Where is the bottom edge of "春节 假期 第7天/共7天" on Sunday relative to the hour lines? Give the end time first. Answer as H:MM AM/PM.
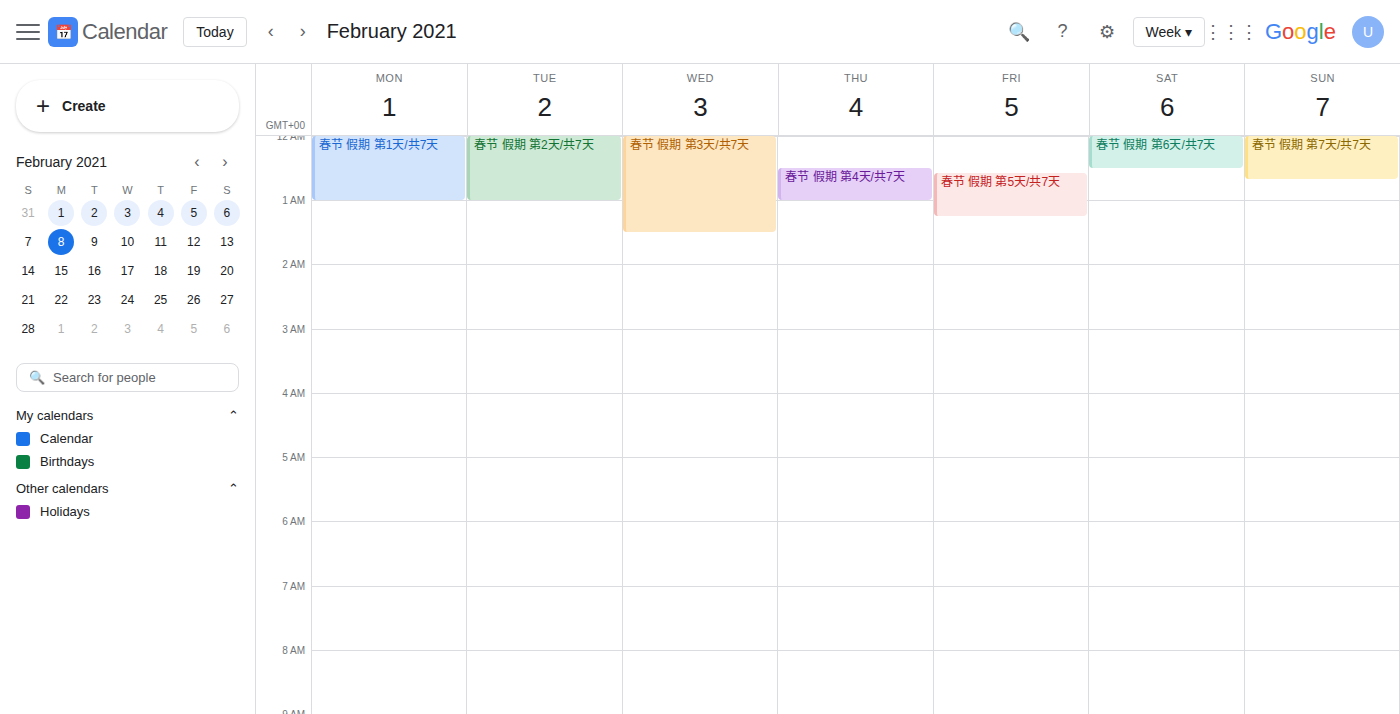
12:40 AM -- neither: 40 minutes below the 12 AM line and 20 minutes above the 1 AM line.